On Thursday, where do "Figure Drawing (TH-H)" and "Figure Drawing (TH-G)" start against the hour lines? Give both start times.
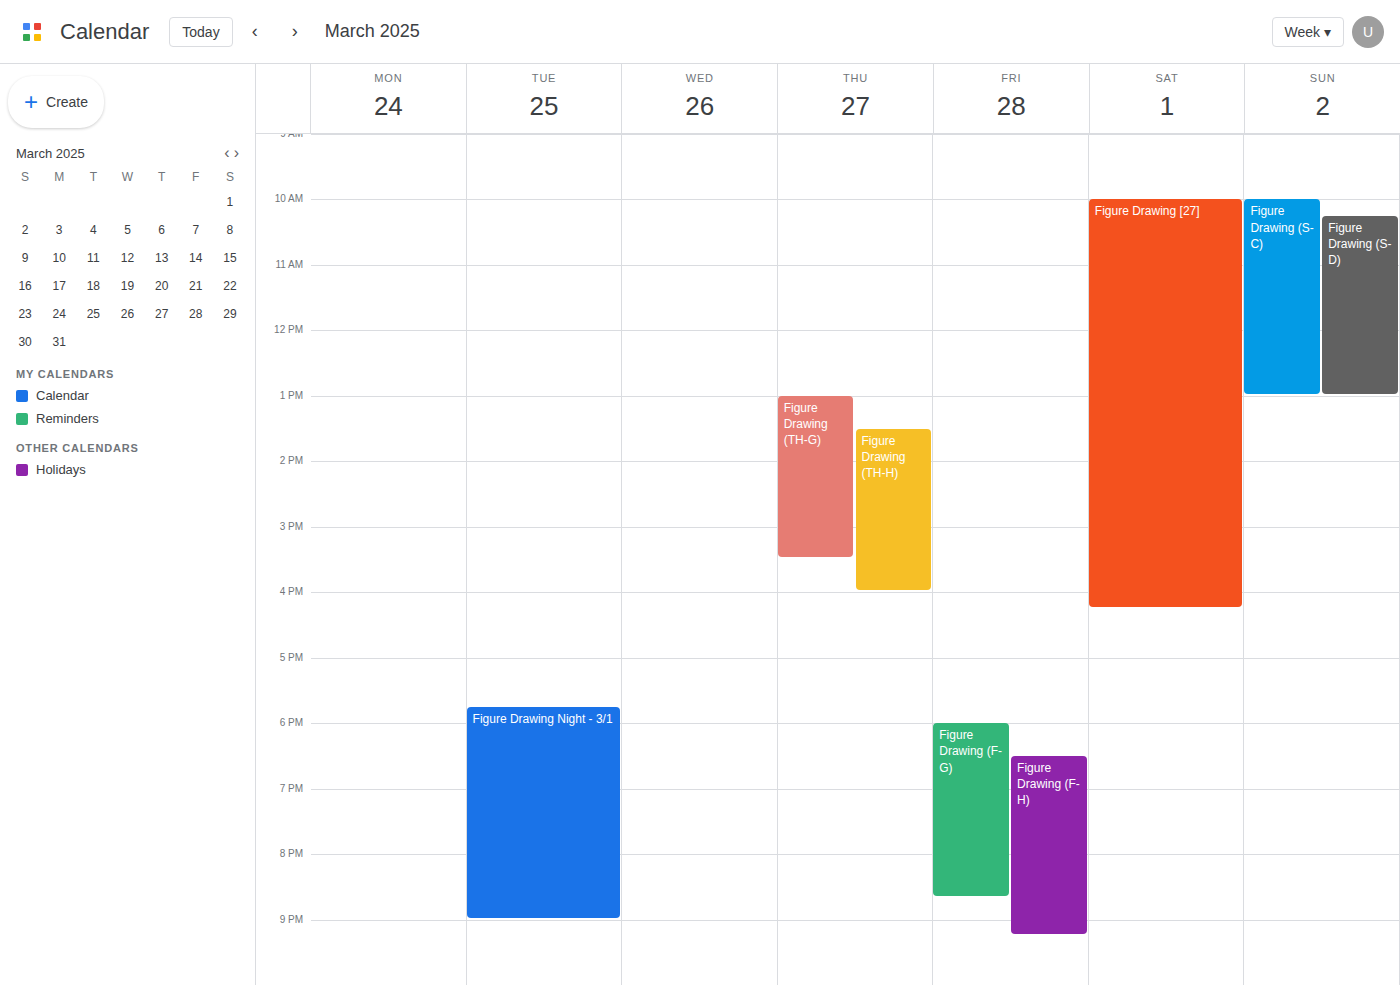
"Figure Drawing (TH-H)": 1:30 PM, halfway between the 1 PM and 2 PM lines. "Figure Drawing (TH-G)": 1:00 PM, exactly on the 1 PM line.